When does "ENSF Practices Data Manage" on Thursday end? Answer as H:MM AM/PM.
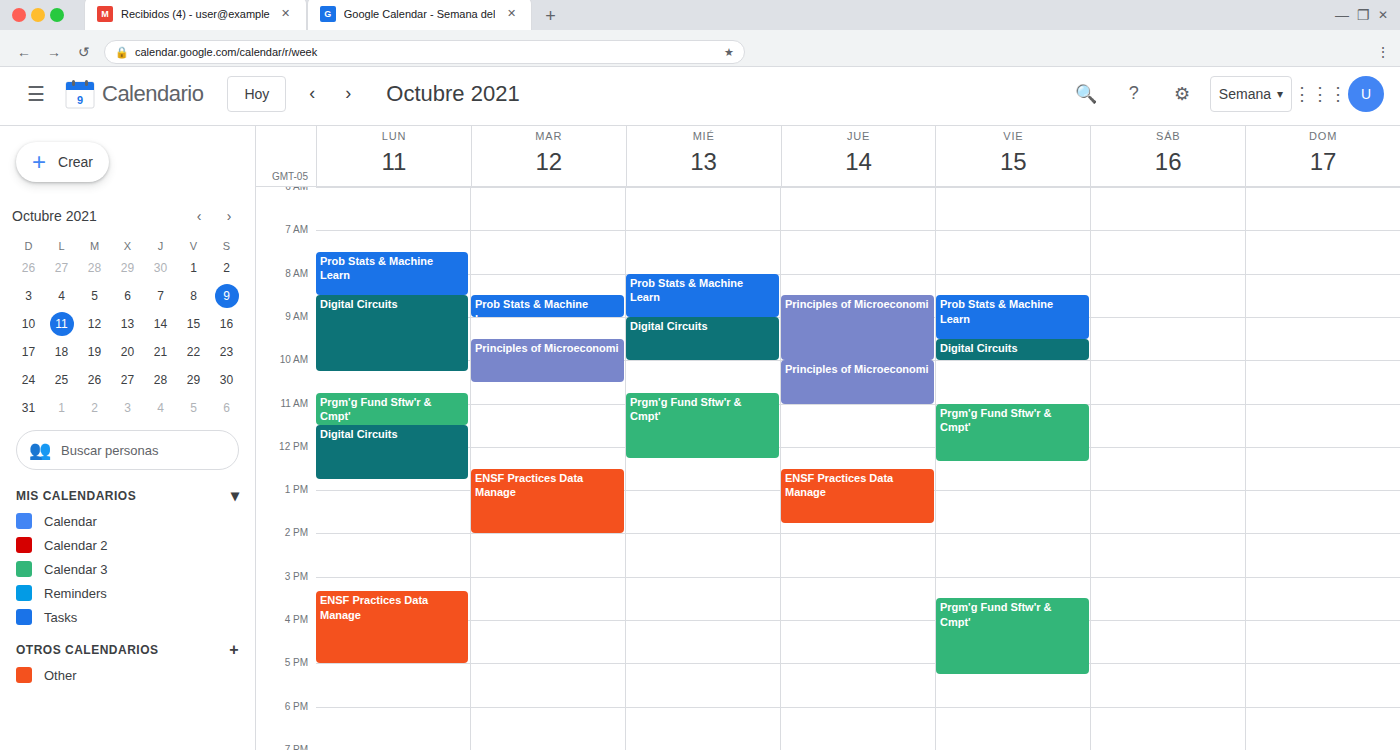
1:45 PM